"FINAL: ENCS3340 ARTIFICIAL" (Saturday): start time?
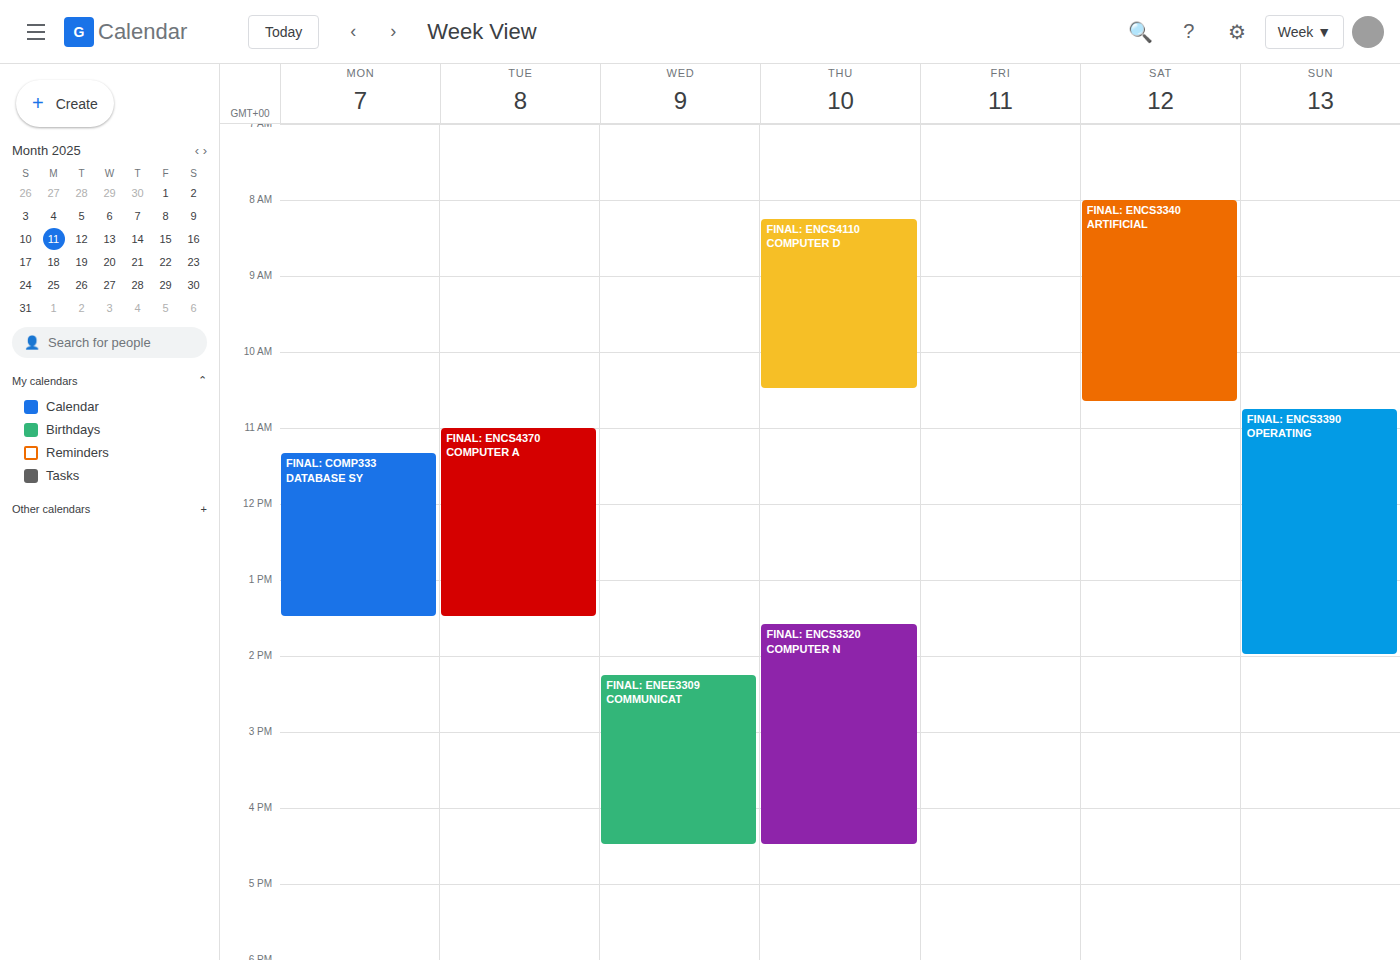
8:00 AM